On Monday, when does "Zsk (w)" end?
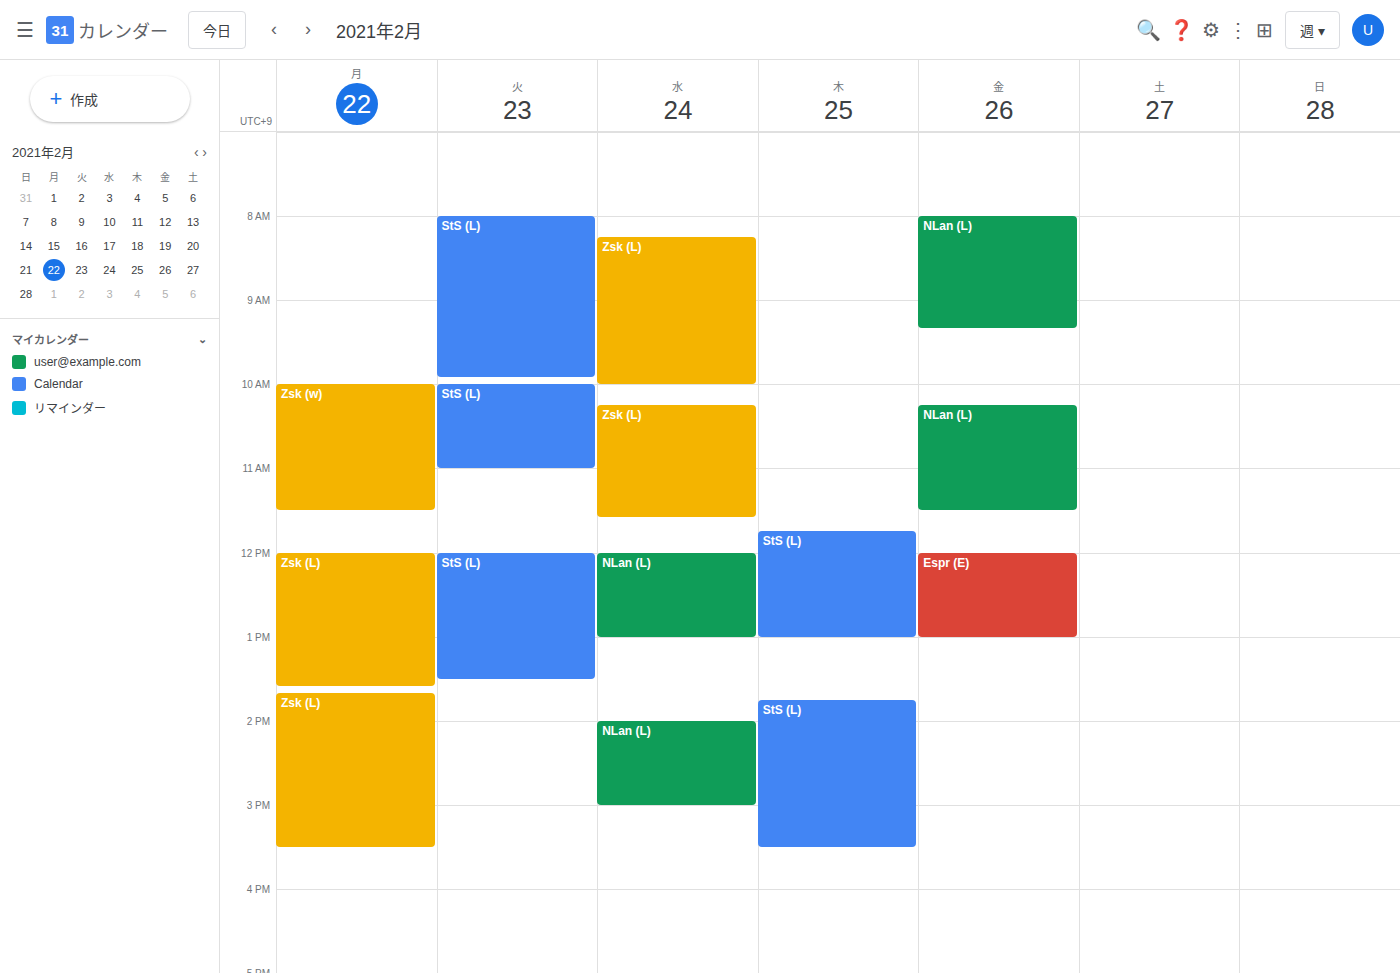
11:30 AM